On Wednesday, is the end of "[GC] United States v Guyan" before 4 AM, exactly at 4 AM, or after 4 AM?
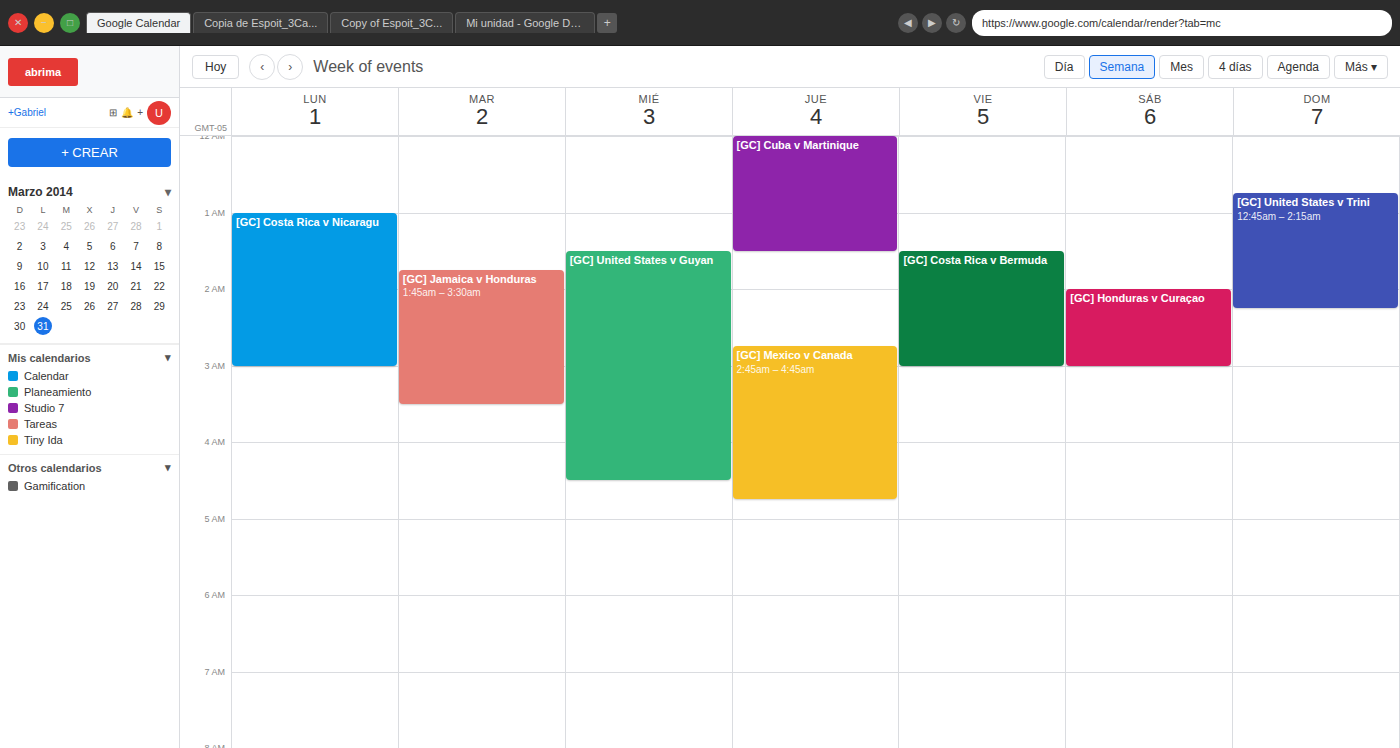
4:30 AM -- after 4 AM, 30 minutes below the 4 AM line.